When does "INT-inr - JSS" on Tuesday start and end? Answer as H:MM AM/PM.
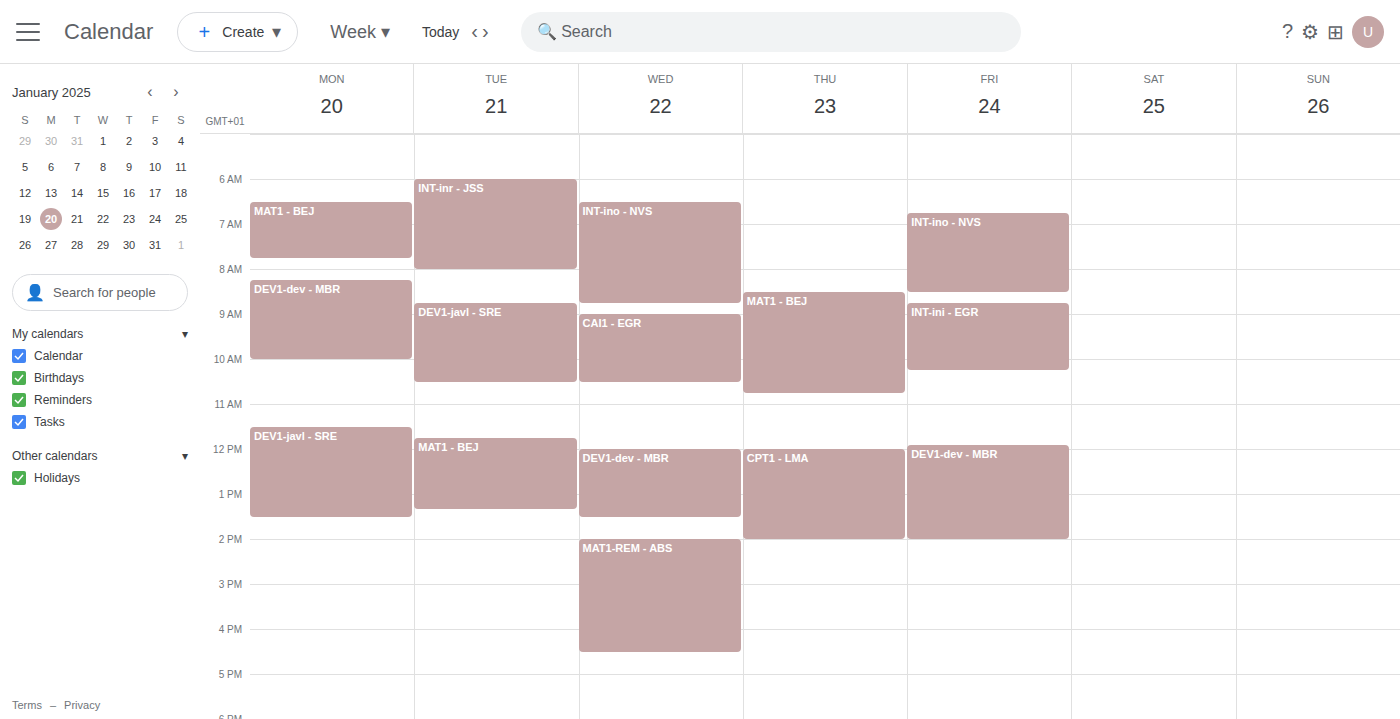
6:00 AM to 8:00 AM